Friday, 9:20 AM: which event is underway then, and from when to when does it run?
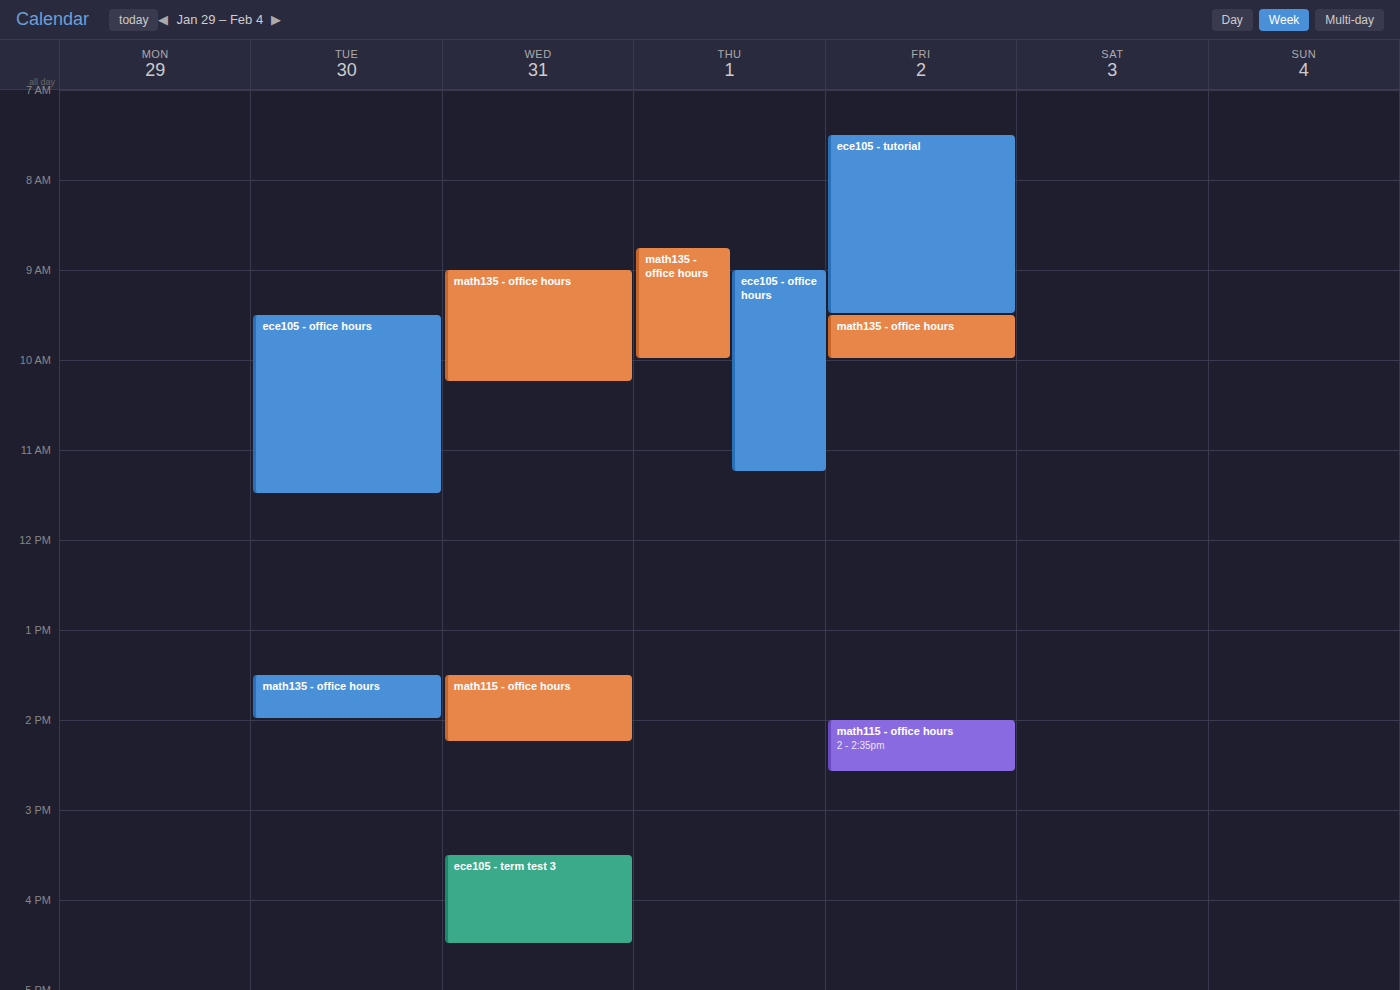
"ece105 - tutorial", 7:30 AM to 9:30 AM